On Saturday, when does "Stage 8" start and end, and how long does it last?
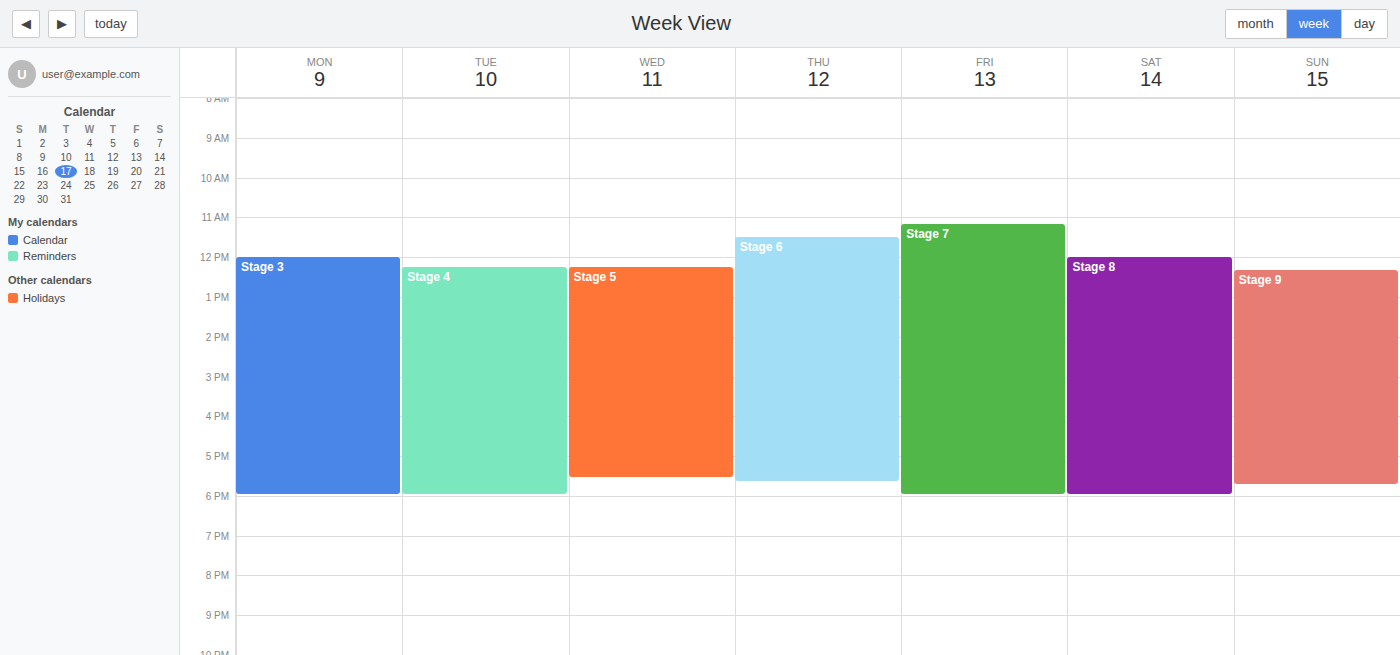
12:00 PM to 6:00 PM, 6 hours